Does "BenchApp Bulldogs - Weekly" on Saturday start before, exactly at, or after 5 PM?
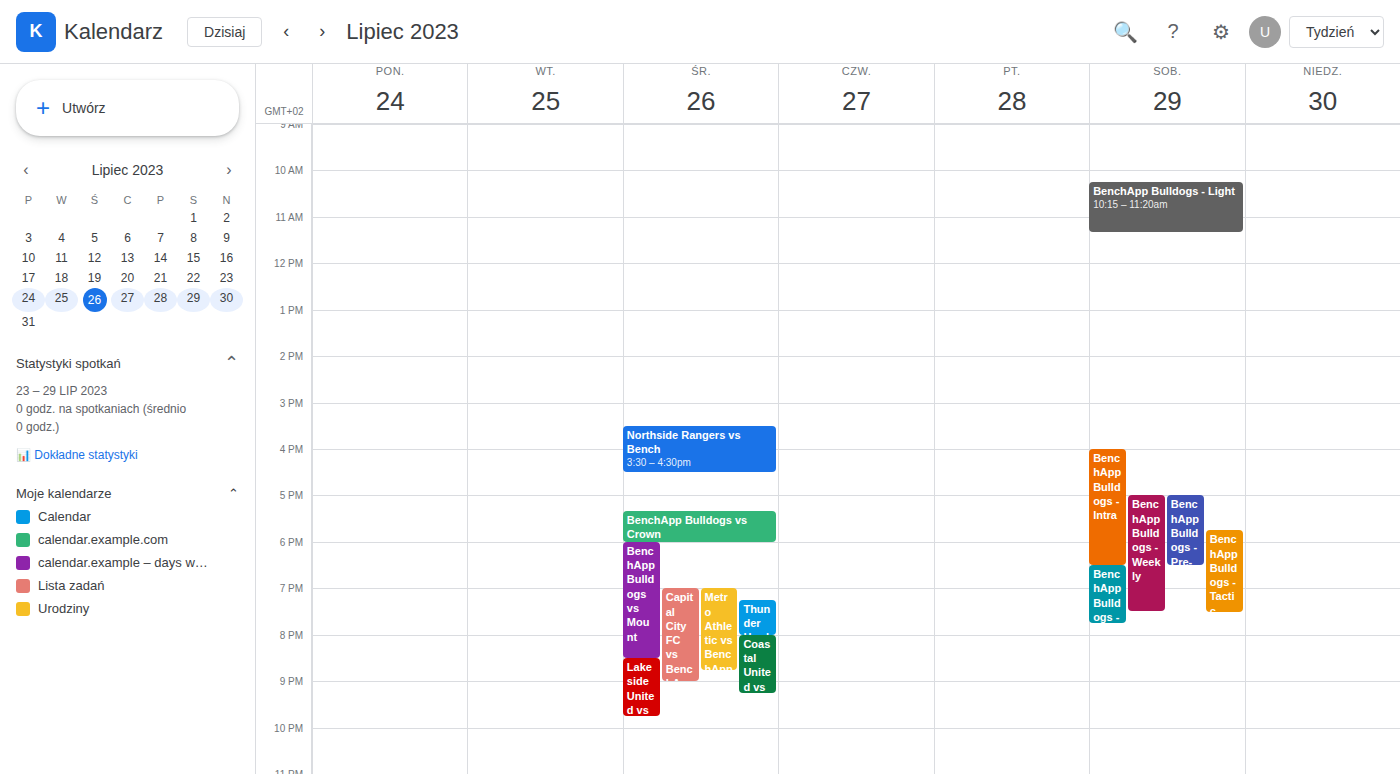
5:00 PM -- exactly at 5 PM, on the 5 PM line.